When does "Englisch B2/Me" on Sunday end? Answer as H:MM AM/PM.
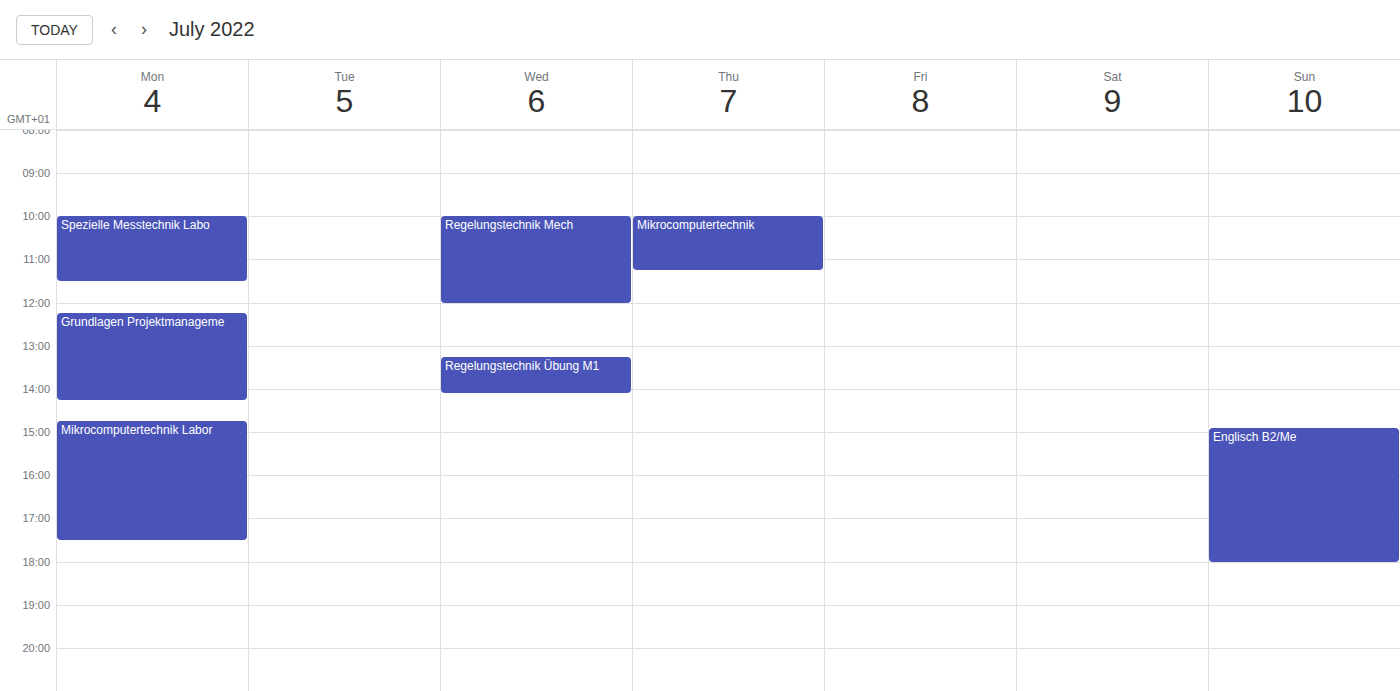
6:00 PM